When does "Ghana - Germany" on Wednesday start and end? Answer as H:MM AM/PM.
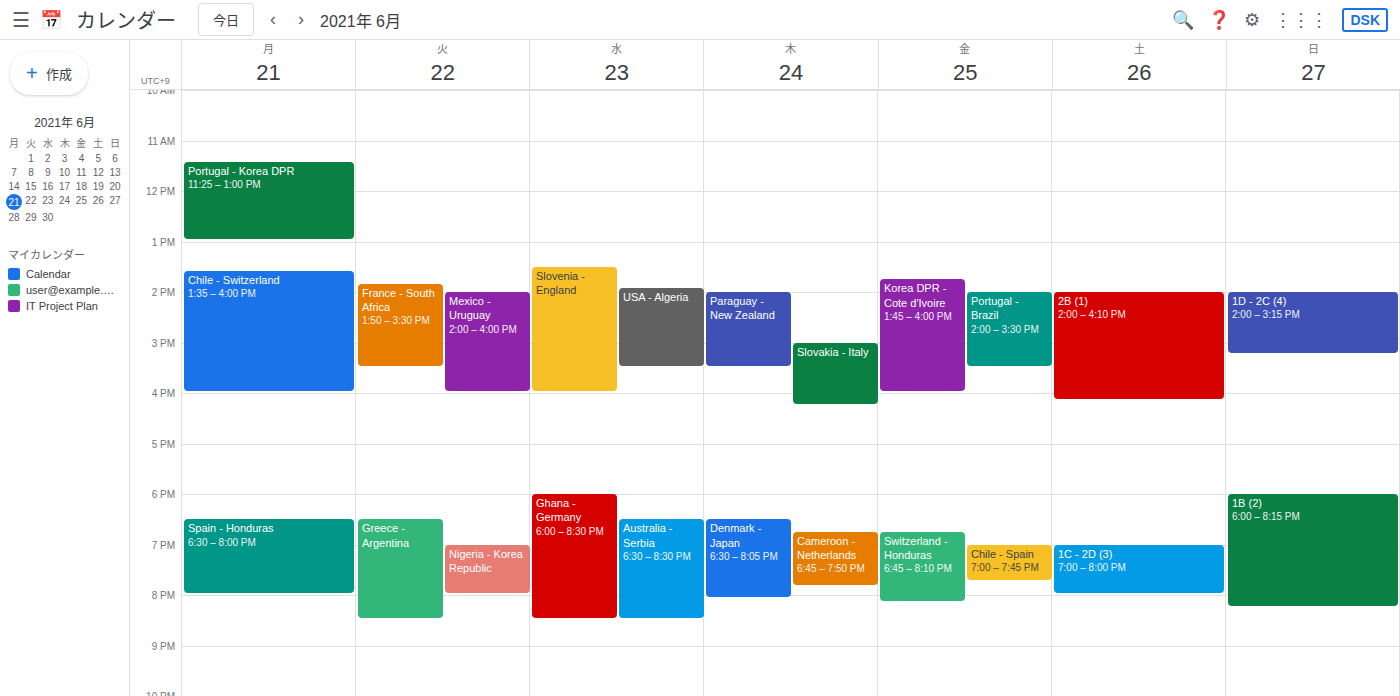
6:00 PM to 8:30 PM